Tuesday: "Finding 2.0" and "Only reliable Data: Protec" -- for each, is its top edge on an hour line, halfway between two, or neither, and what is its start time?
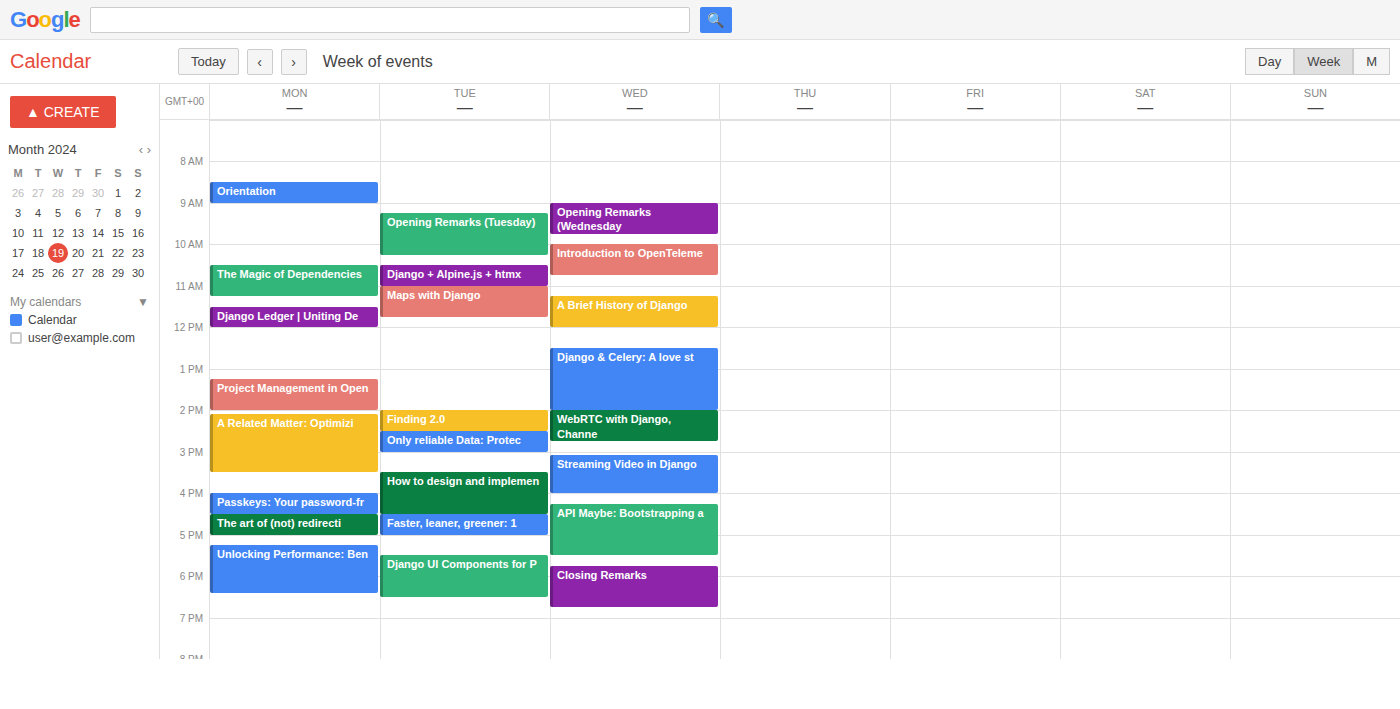
"Finding 2.0": 2:00 PM, exactly on the 2 PM line. "Only reliable Data: Protec": 2:30 PM, halfway between the 2 PM and 3 PM lines.